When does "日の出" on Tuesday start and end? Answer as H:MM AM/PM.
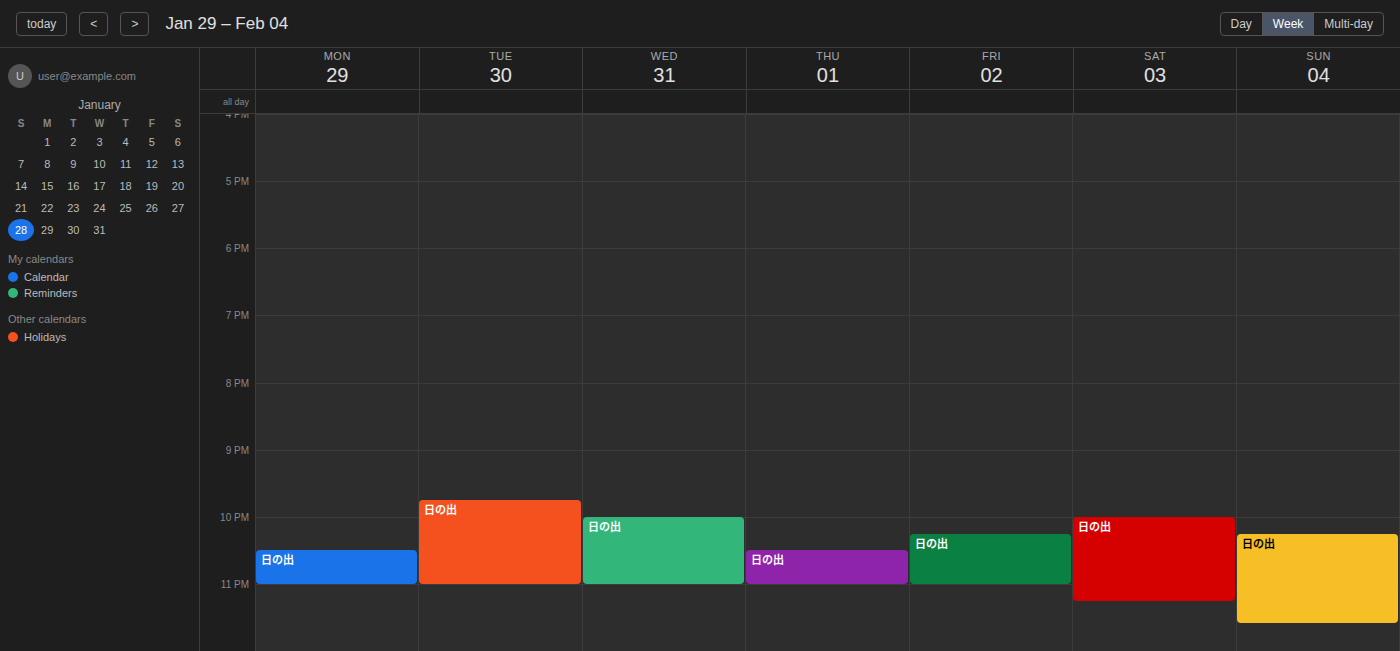
9:45 PM to 11:00 PM